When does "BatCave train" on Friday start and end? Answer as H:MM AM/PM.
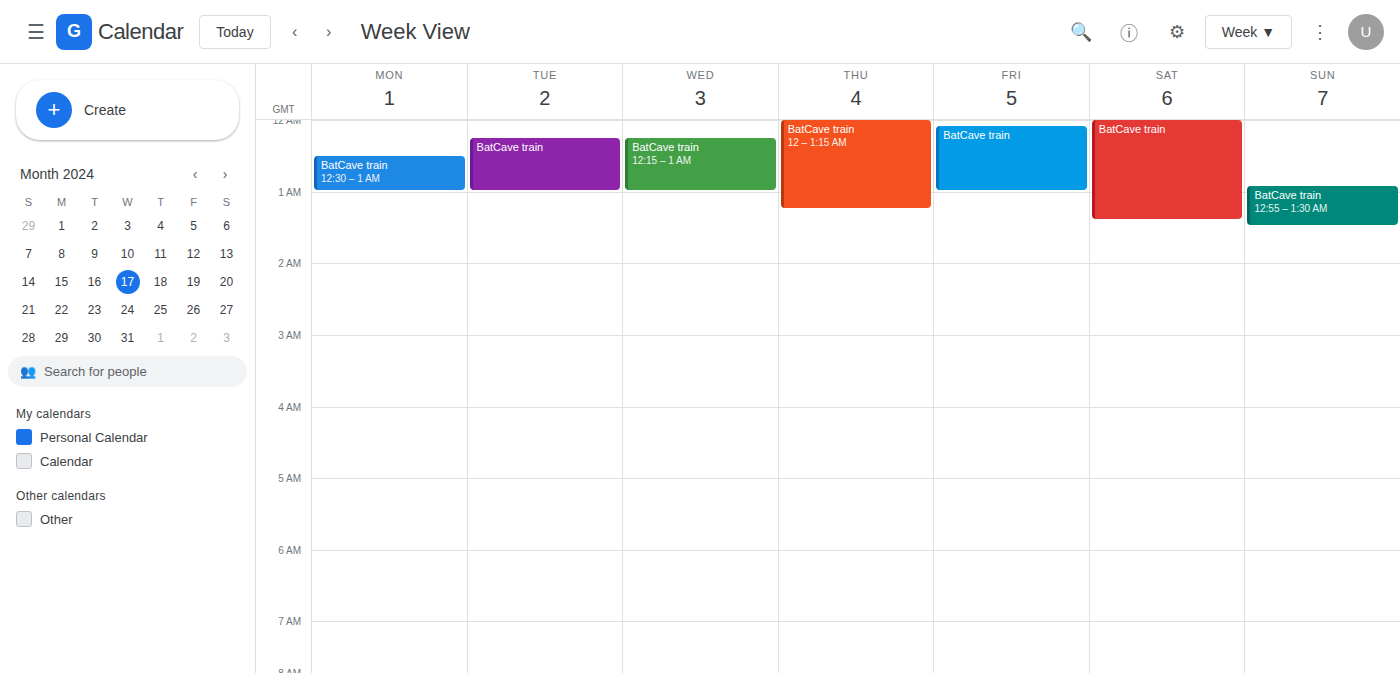
12:05 AM to 1:00 AM